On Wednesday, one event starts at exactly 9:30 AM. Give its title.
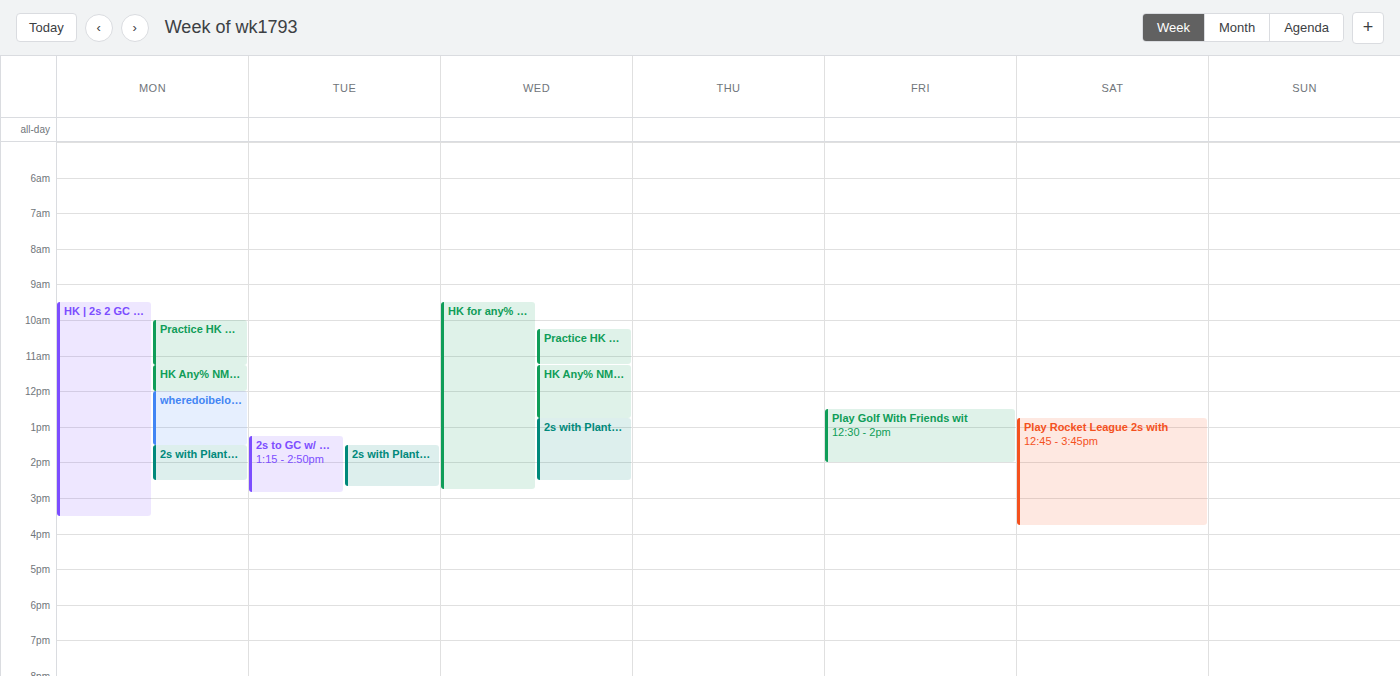
"HK for any% PB | !schedule"